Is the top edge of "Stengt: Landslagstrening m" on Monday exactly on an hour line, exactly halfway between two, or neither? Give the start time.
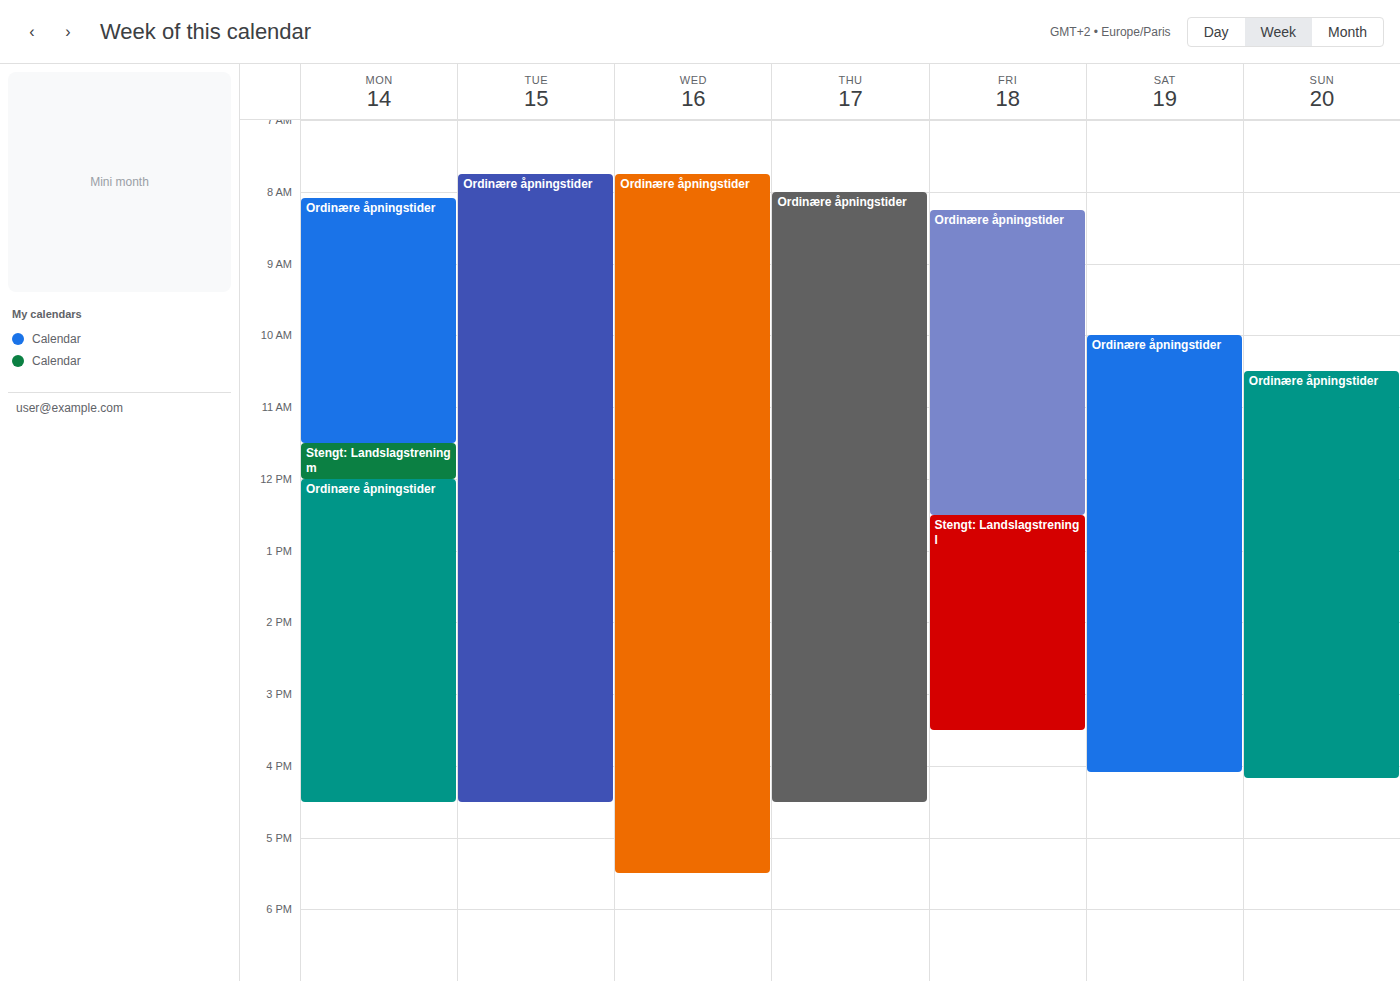
11:30 AM -- halfway between the 11 AM and 12 PM lines.